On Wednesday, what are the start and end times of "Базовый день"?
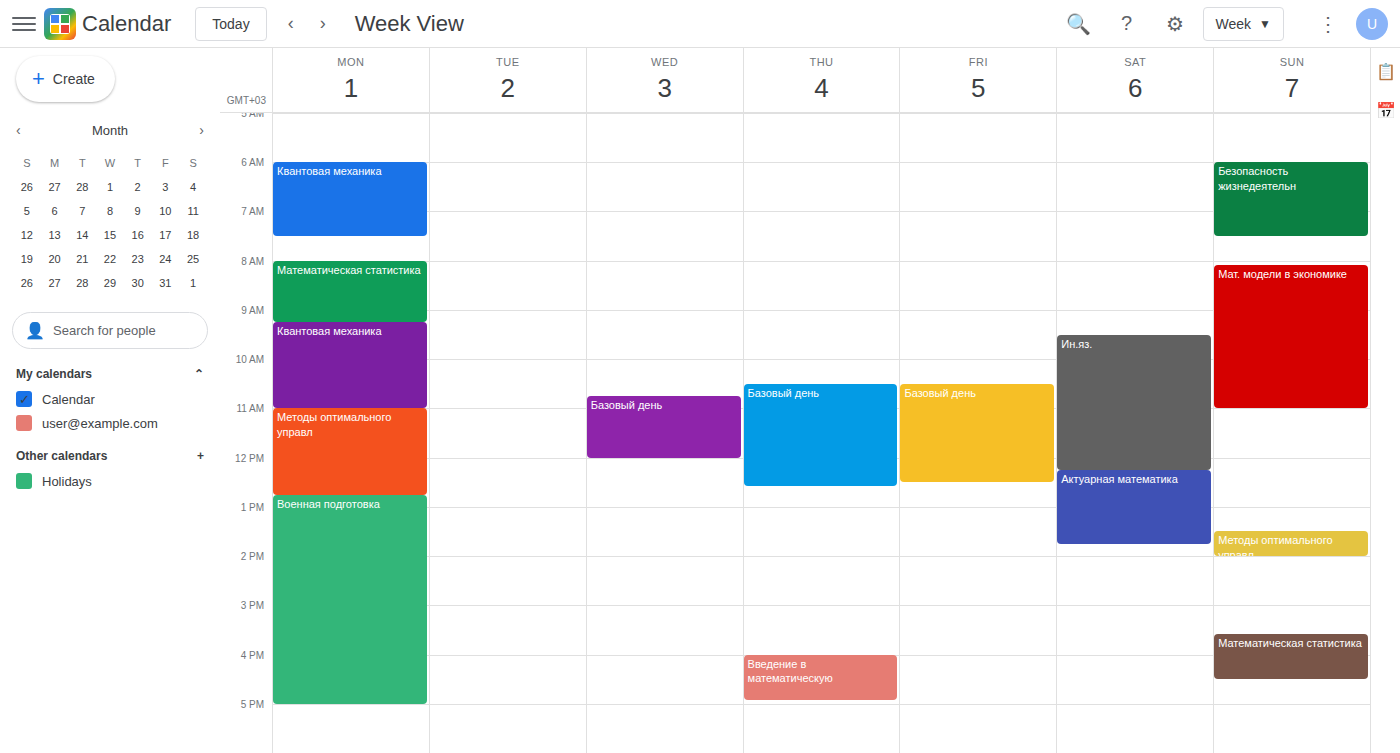
10:45 to 12:00